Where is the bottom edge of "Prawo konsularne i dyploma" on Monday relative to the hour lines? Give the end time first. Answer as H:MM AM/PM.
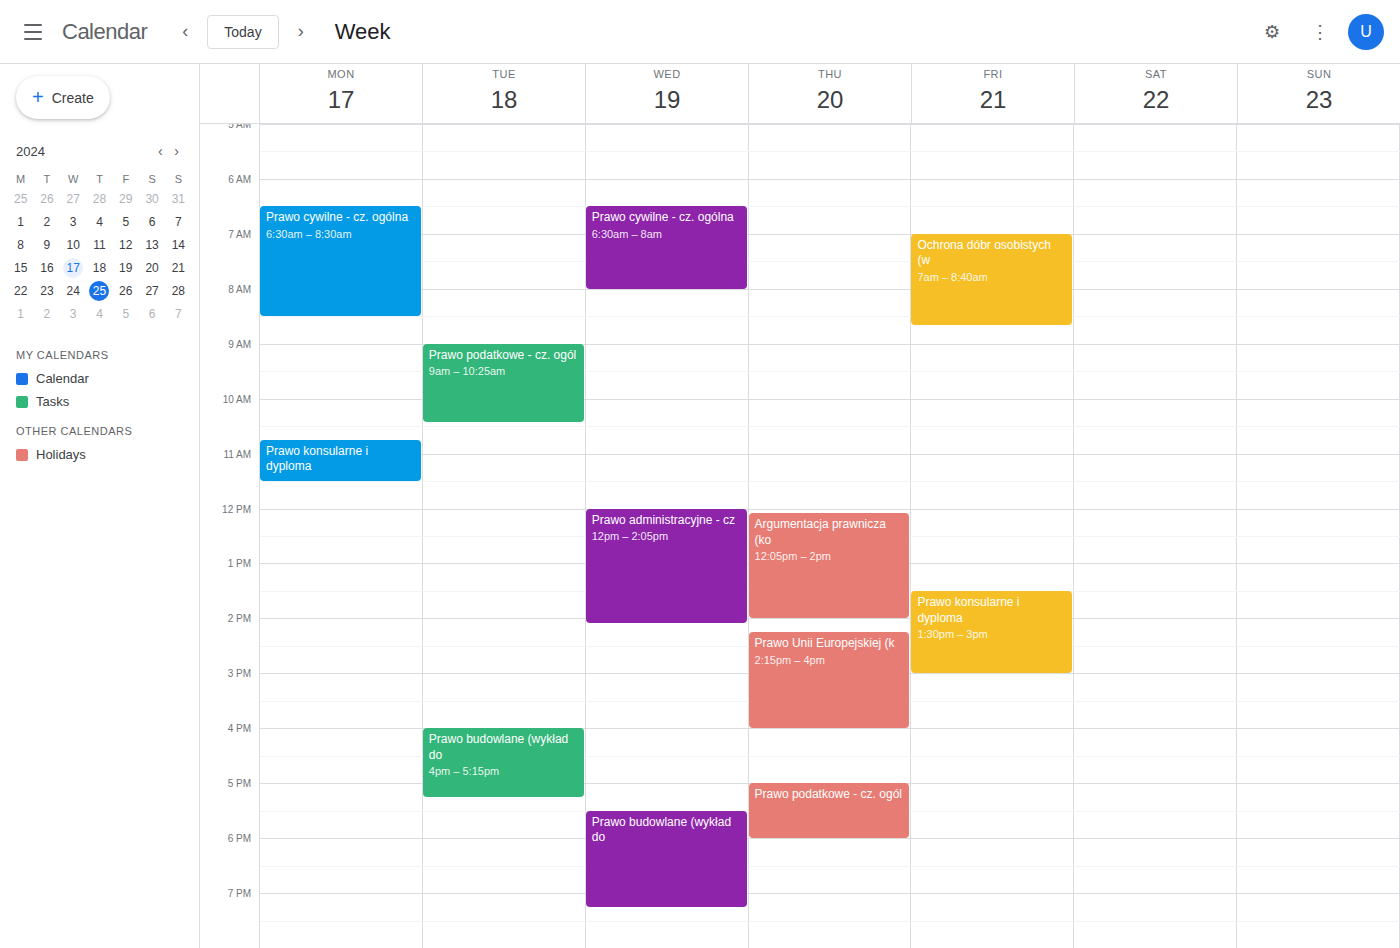
11:30 AM -- halfway between the 11 AM and 12 PM lines.